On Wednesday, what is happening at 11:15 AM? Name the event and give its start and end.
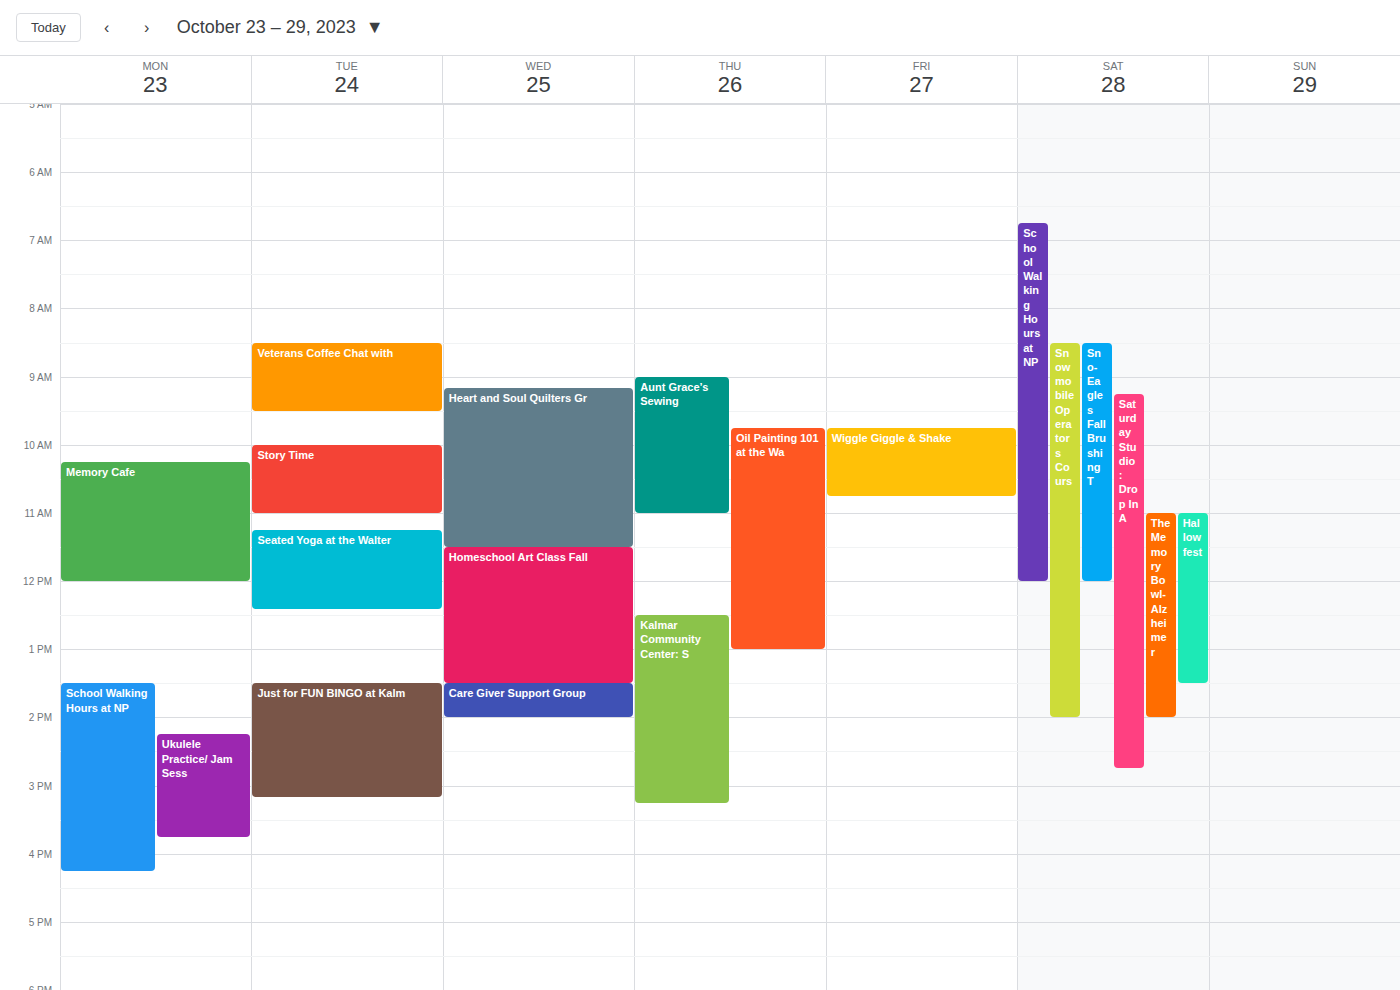
"Heart and Soul Quilters Gr", 9:10 AM to 11:30 AM